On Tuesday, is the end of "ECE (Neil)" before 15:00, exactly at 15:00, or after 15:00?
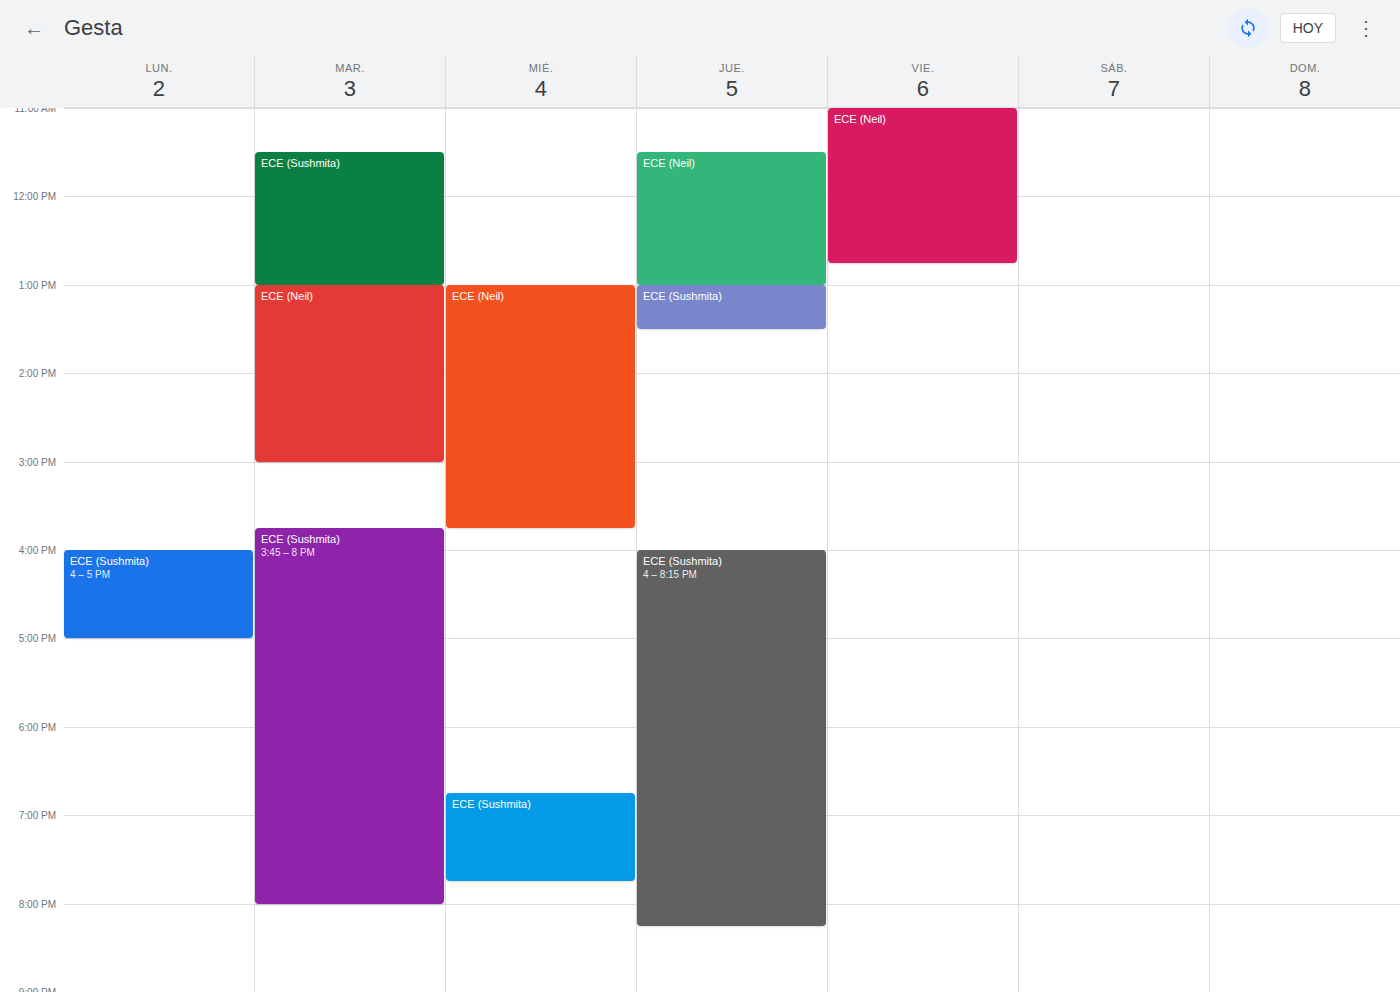
15:00 -- exactly at 15:00, on the 15:00 line.